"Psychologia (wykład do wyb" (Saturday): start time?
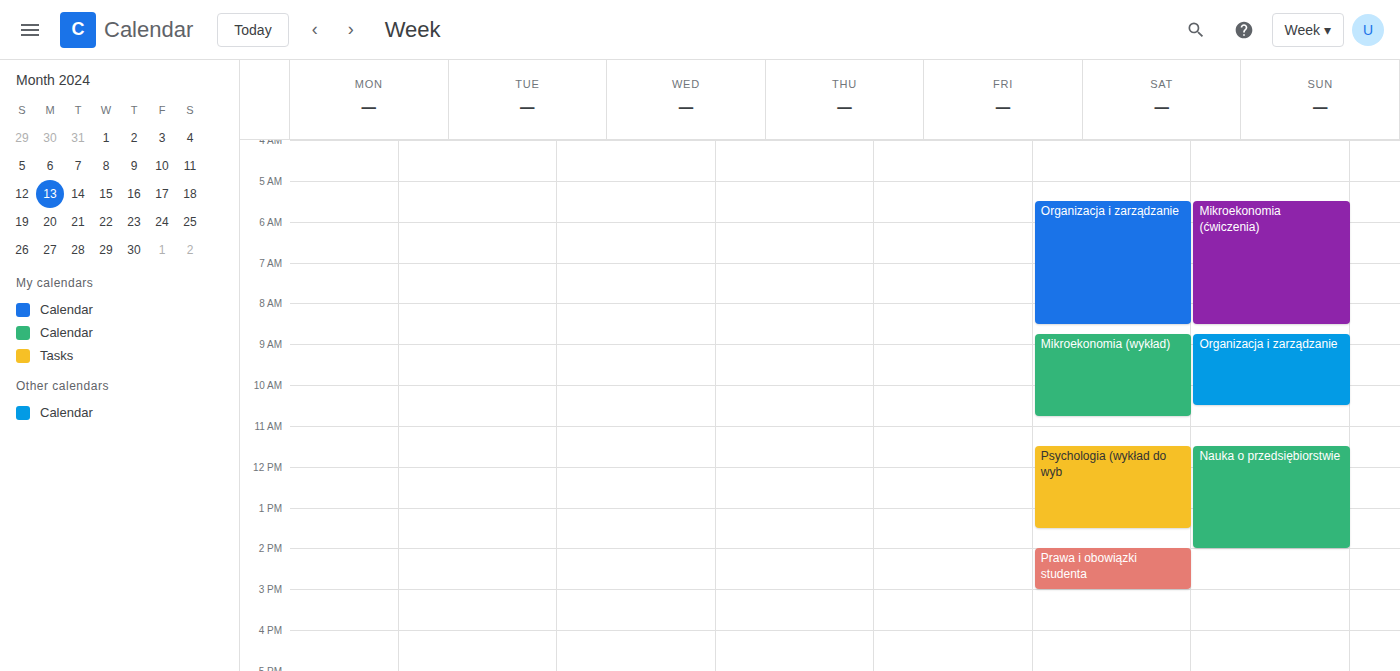
11:30 AM